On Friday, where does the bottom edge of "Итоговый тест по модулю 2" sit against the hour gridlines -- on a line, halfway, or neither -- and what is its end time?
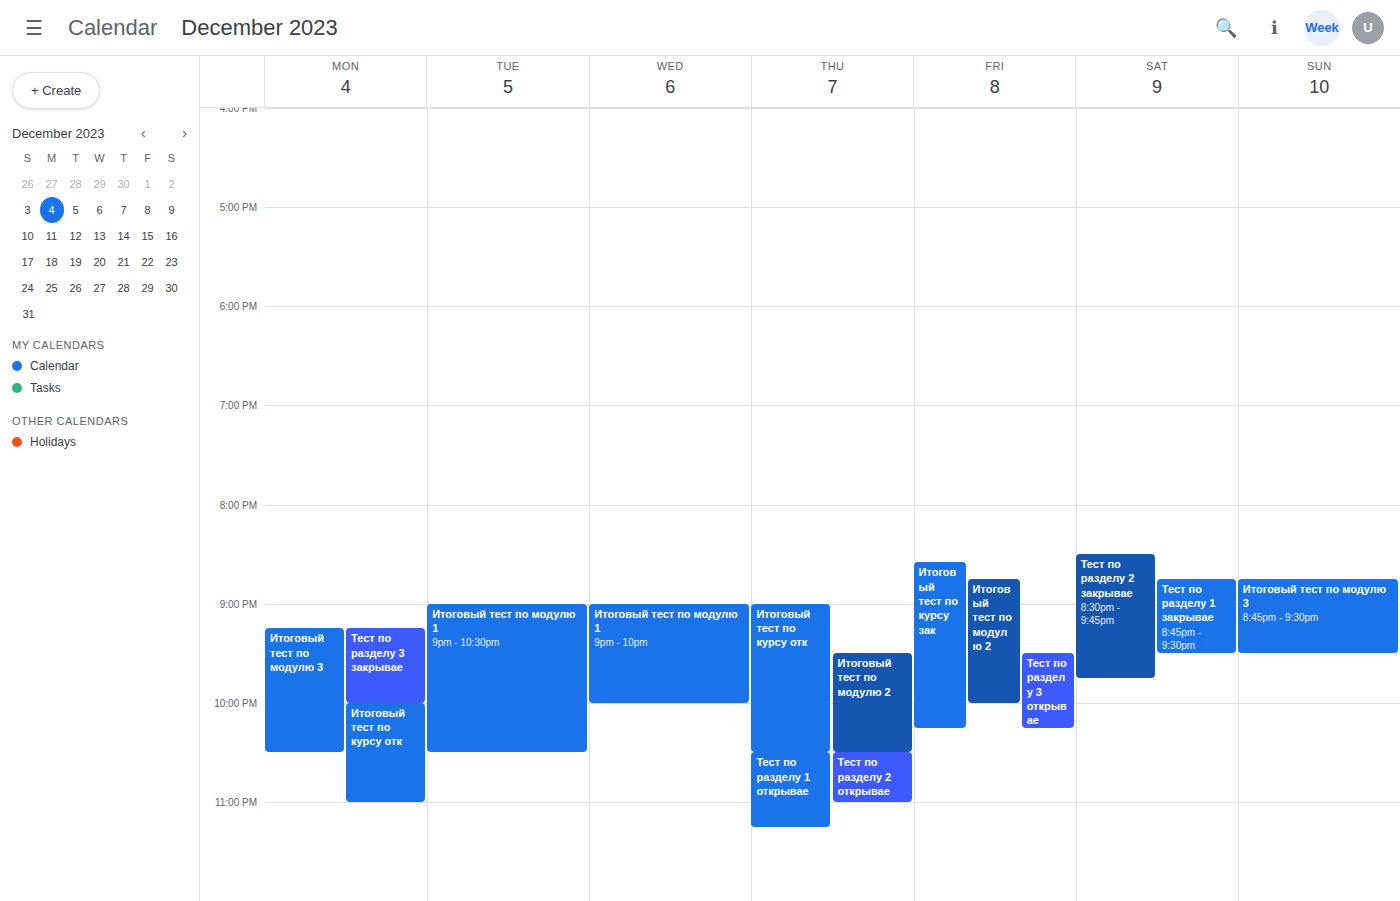
22:00 -- exactly on the 22:00 line.